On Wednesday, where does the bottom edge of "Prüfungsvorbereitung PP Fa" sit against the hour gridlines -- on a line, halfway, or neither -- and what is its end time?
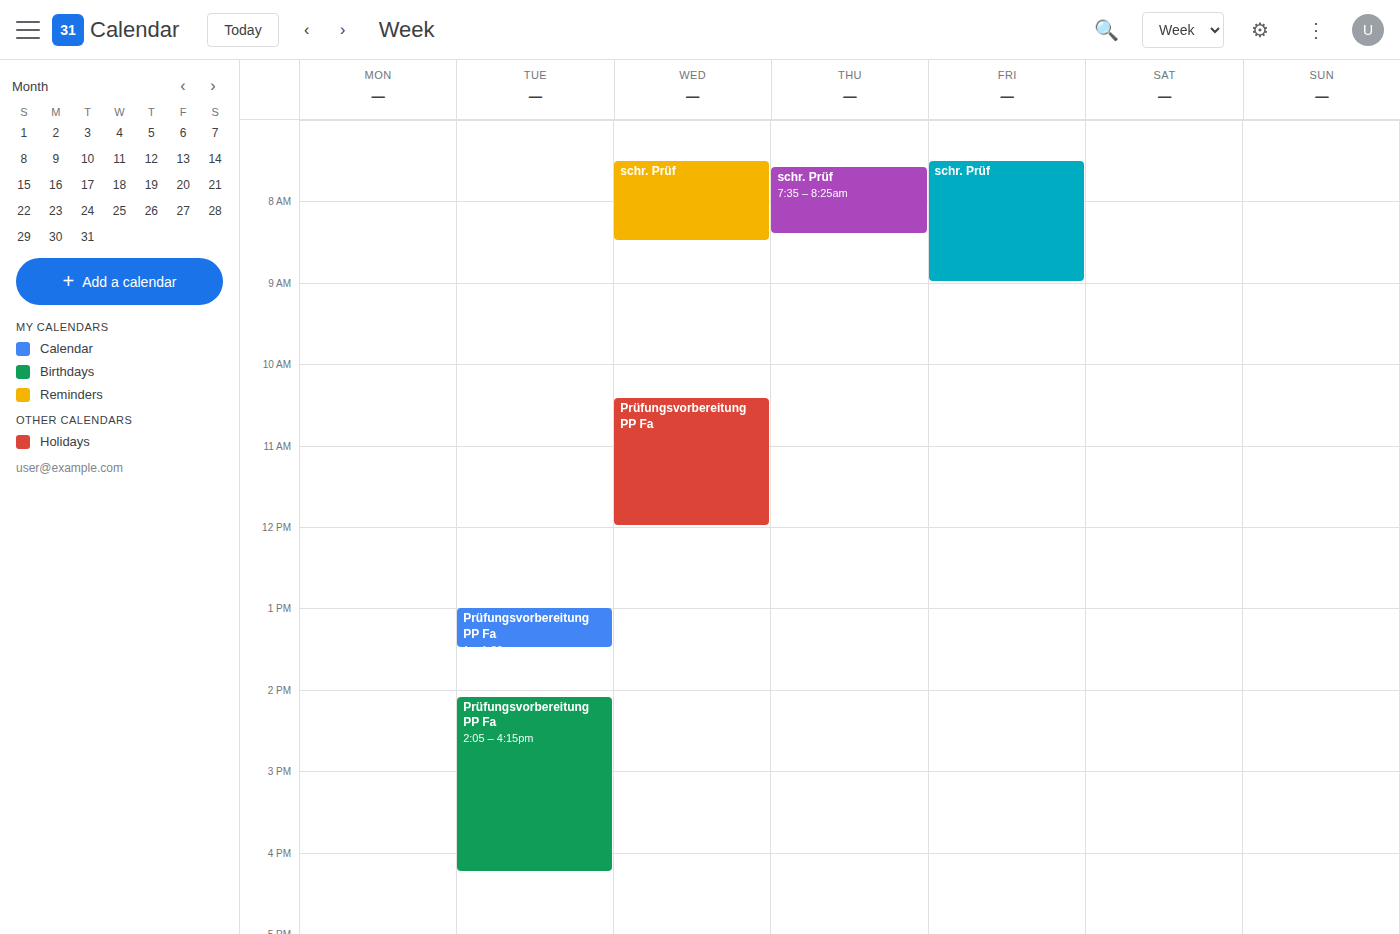
12:00 PM -- exactly on the 12 PM line.